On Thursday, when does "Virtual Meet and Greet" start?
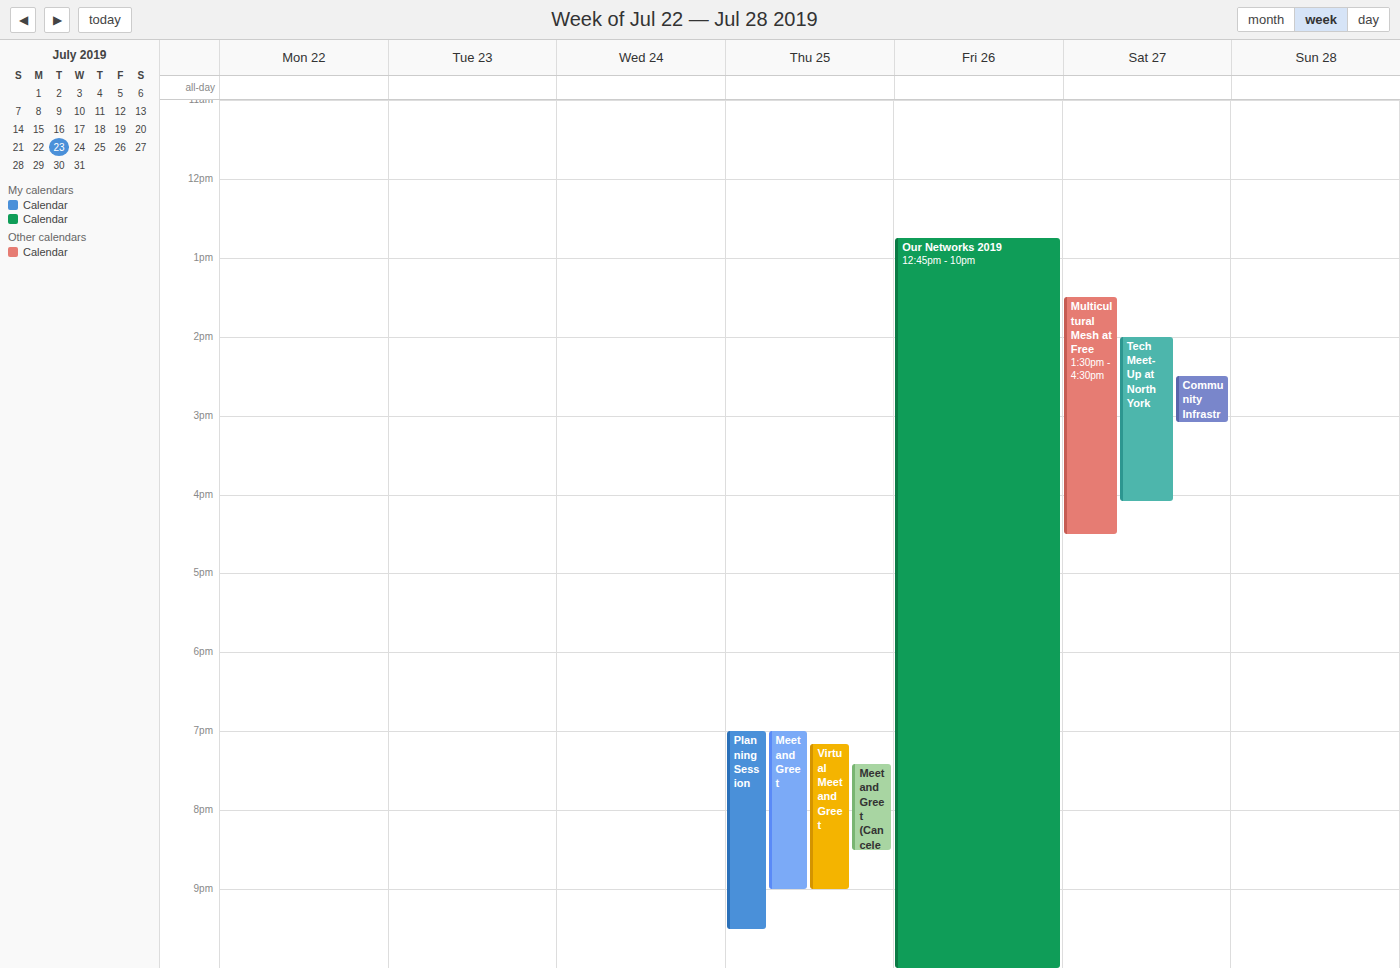
7:10 PM